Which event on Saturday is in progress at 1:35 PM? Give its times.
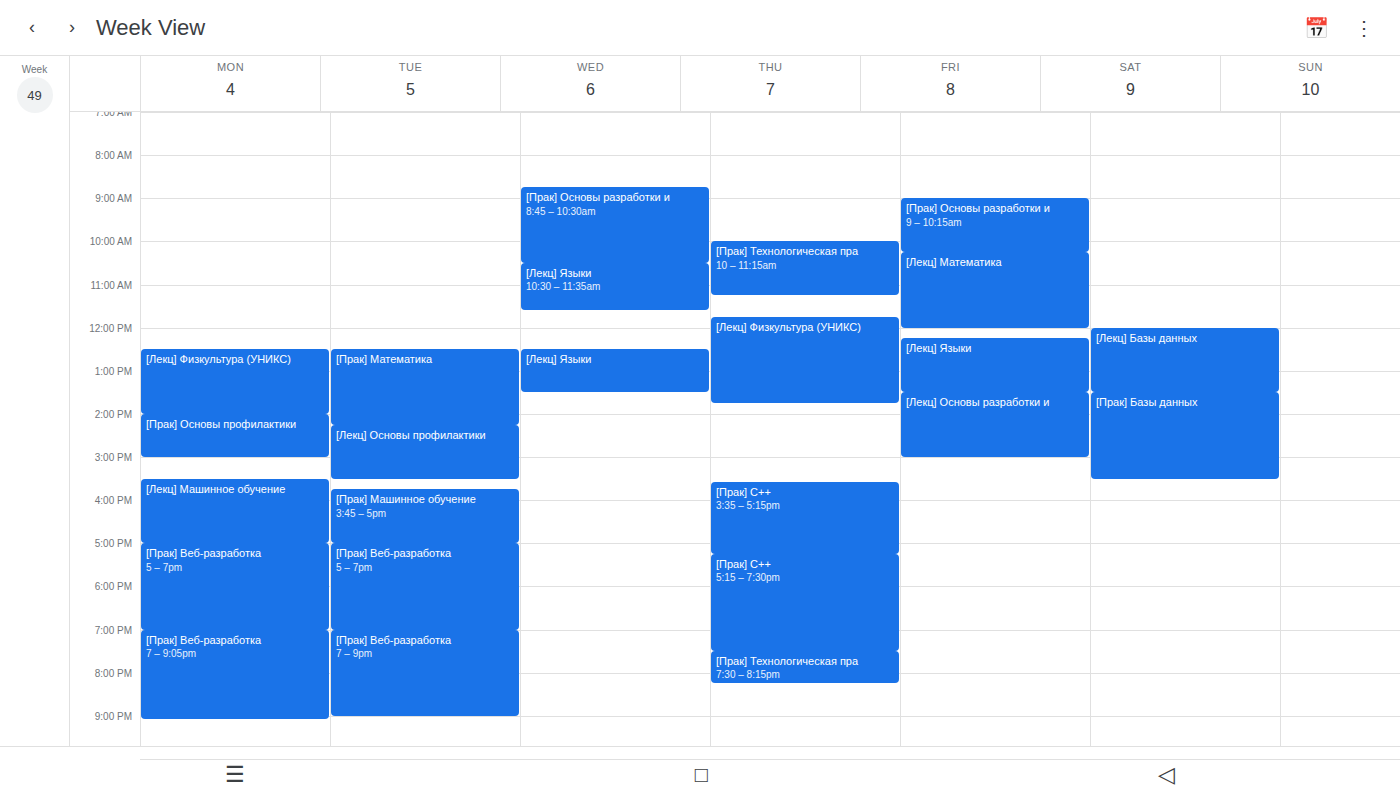
"[Прак] Базы данных", 1:30 PM to 3:30 PM